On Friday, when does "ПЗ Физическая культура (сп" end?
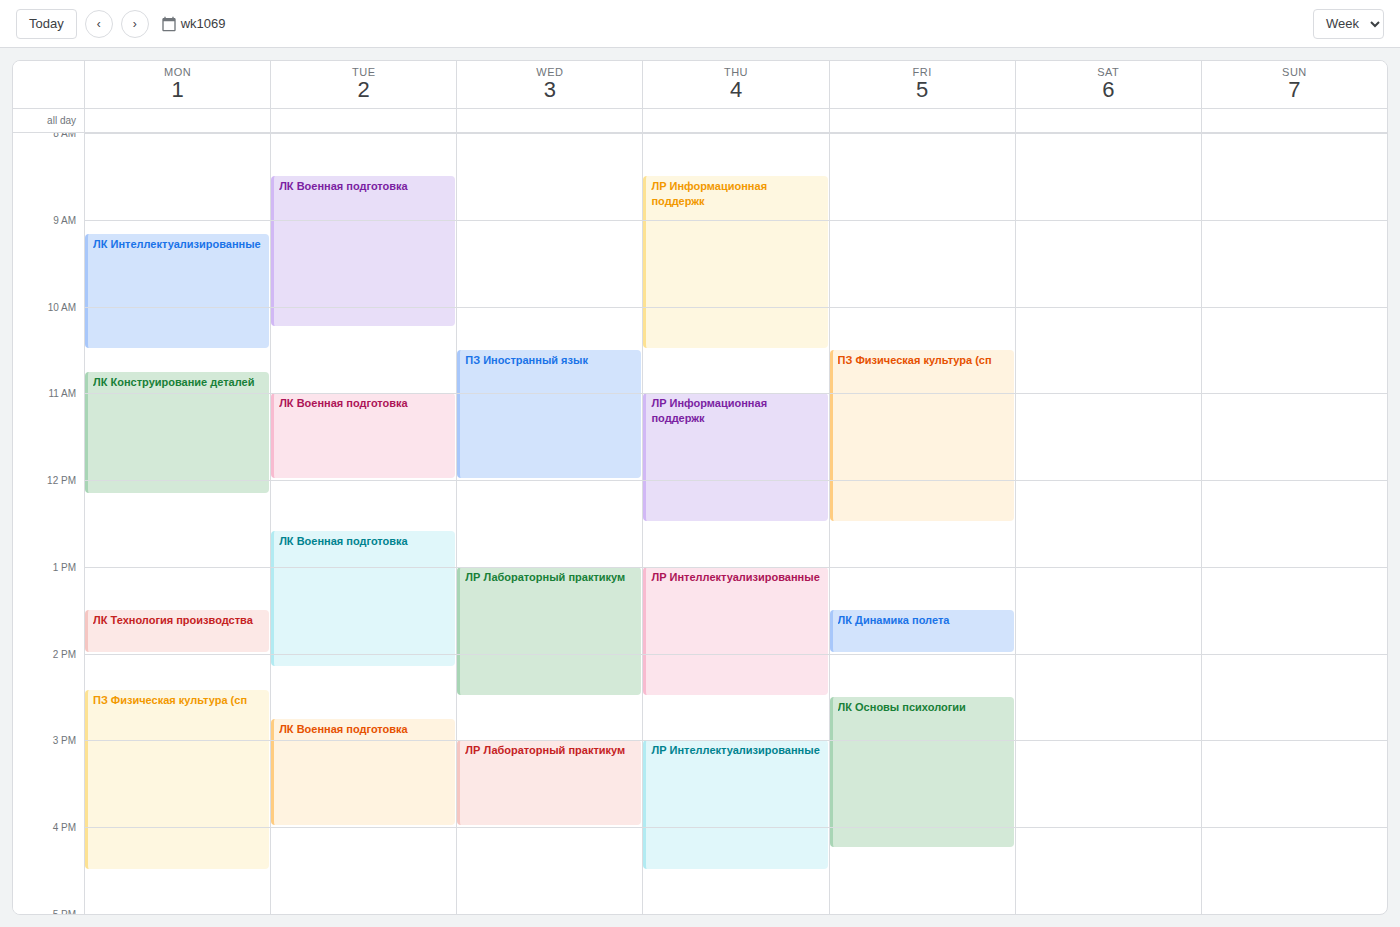
12:30 PM